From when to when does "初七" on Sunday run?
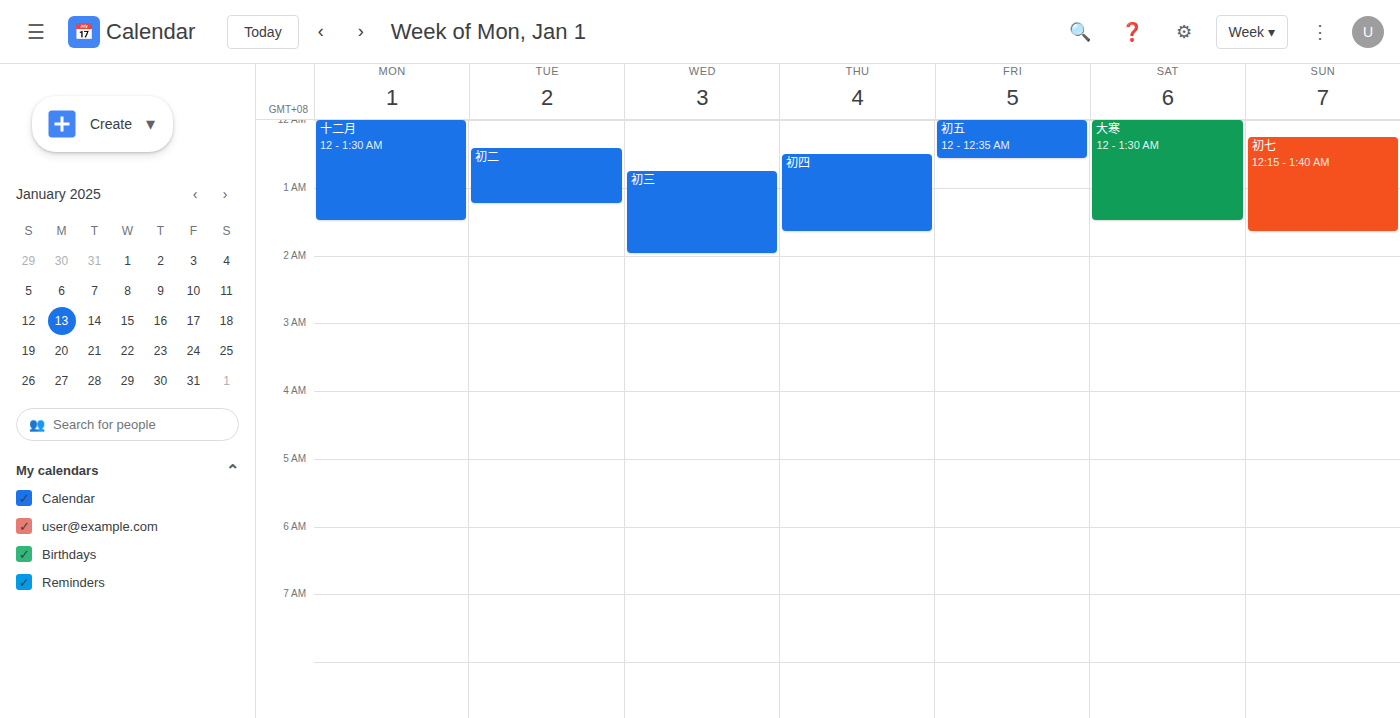
12:15 AM to 1:40 AM